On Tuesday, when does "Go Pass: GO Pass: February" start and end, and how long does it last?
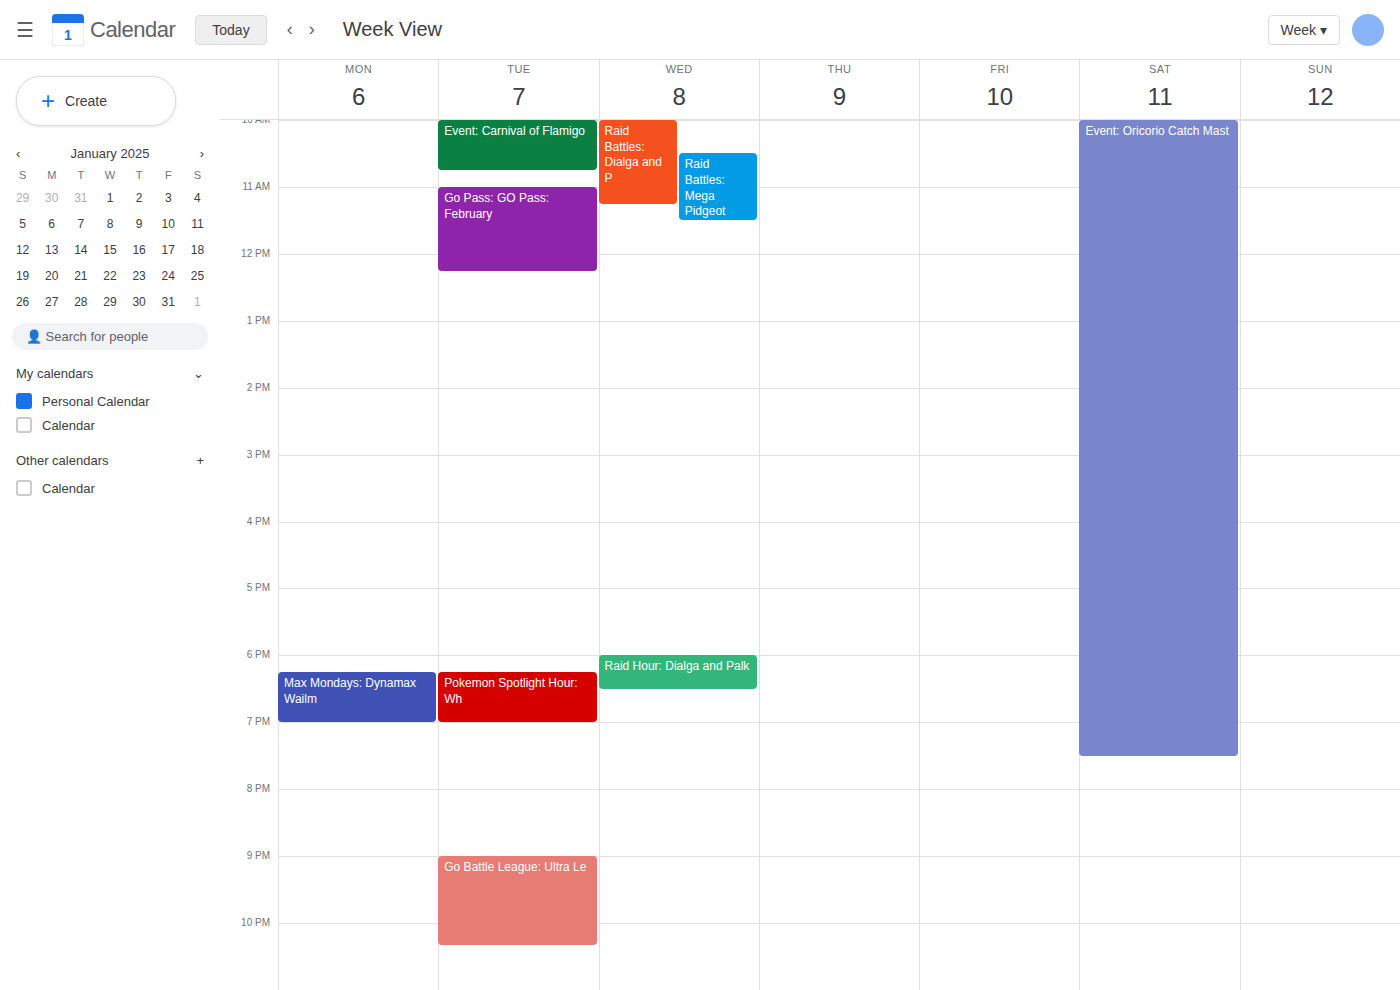
11:00 AM to 12:15 PM, 1 hour 15 minutes